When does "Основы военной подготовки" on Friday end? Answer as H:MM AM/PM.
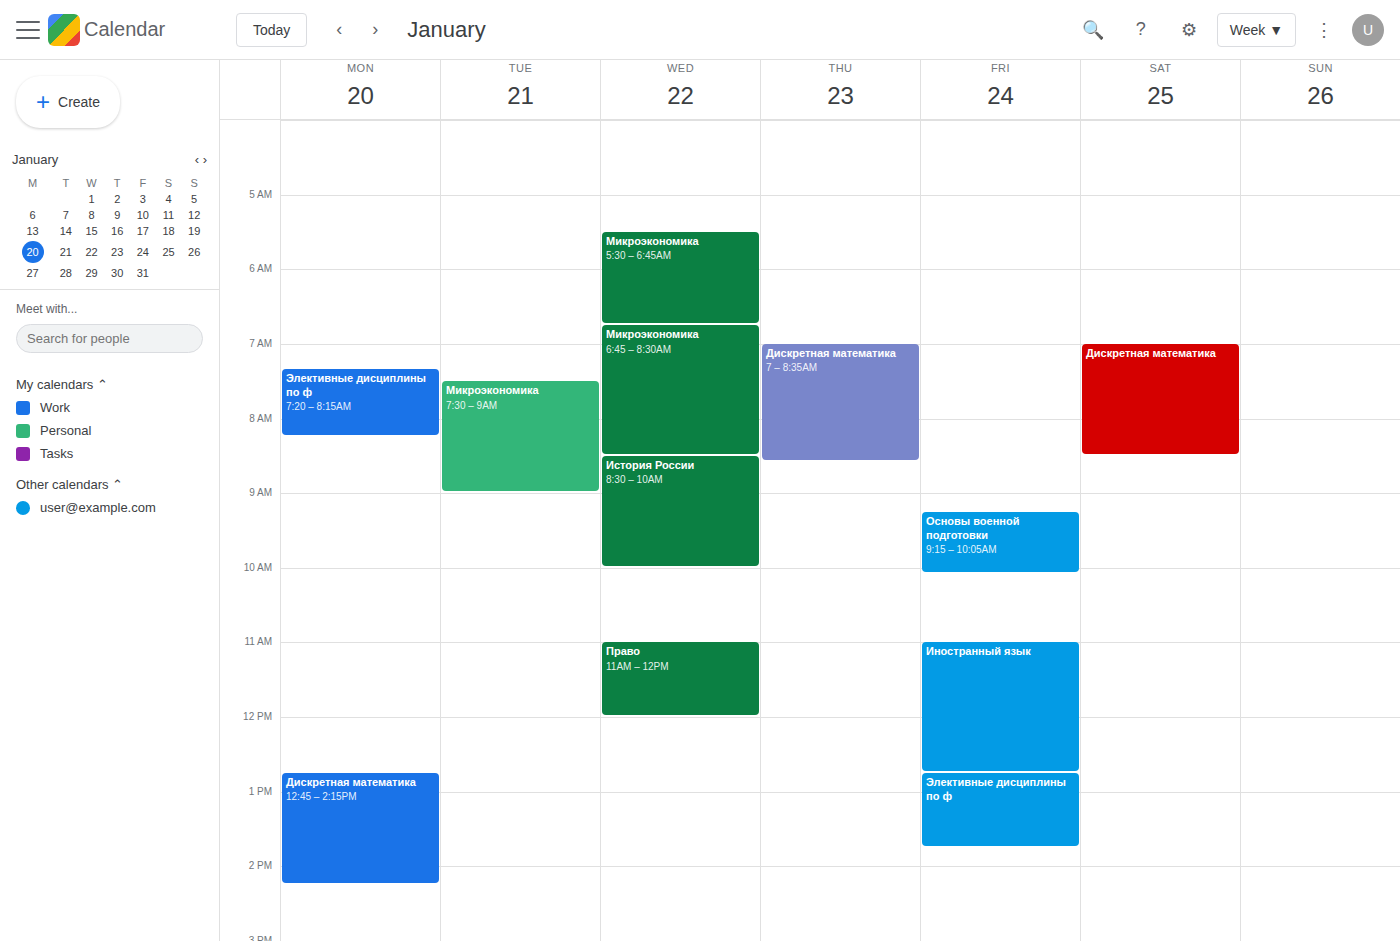
10:05 AM